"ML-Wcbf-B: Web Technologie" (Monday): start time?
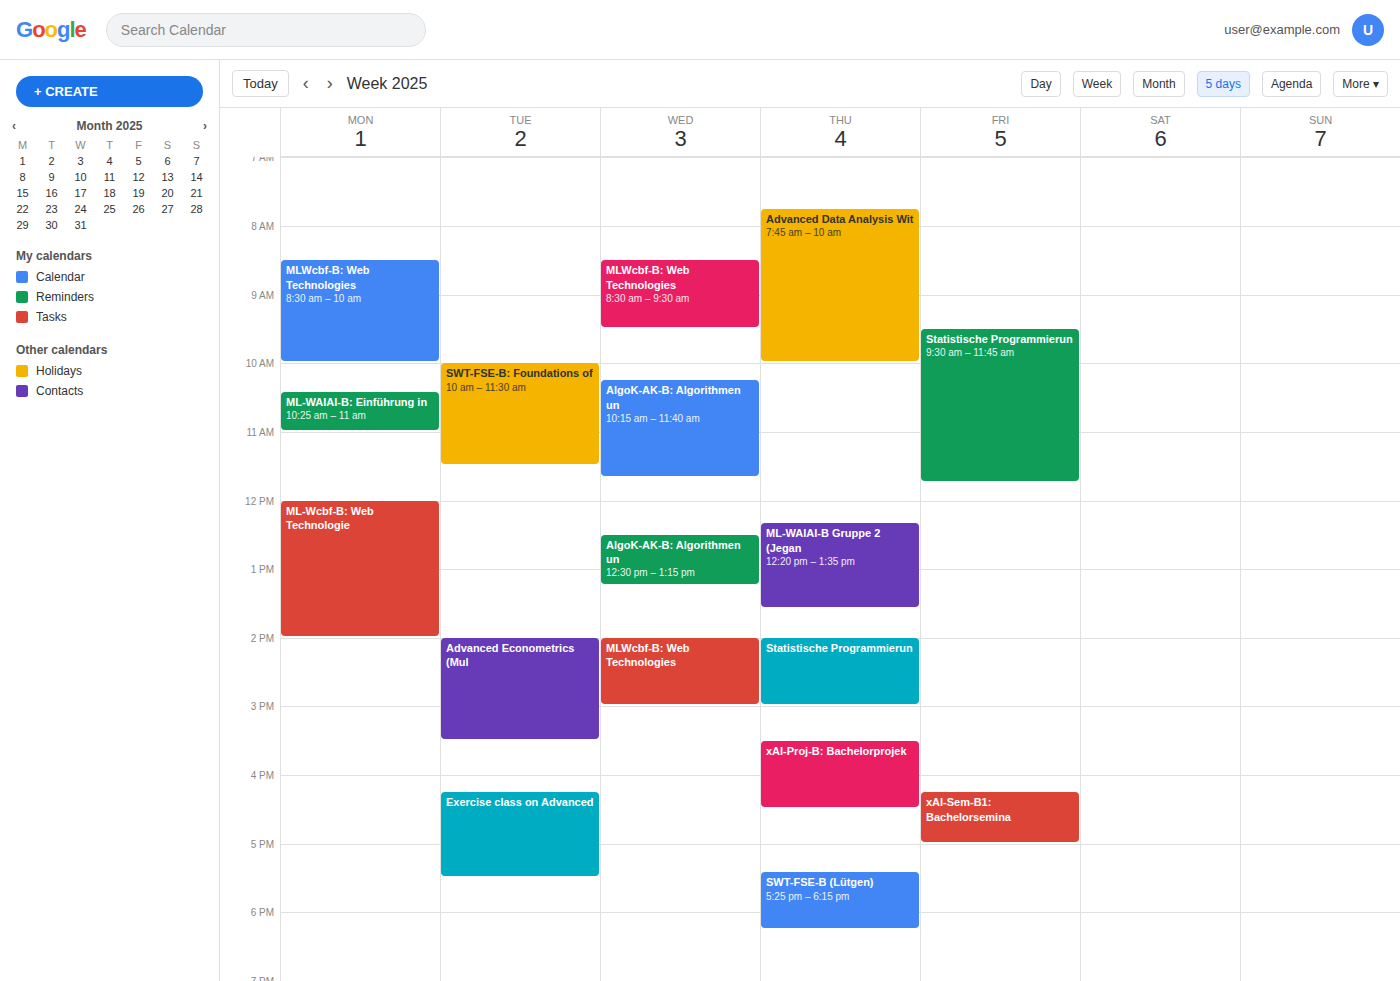
12:00 PM